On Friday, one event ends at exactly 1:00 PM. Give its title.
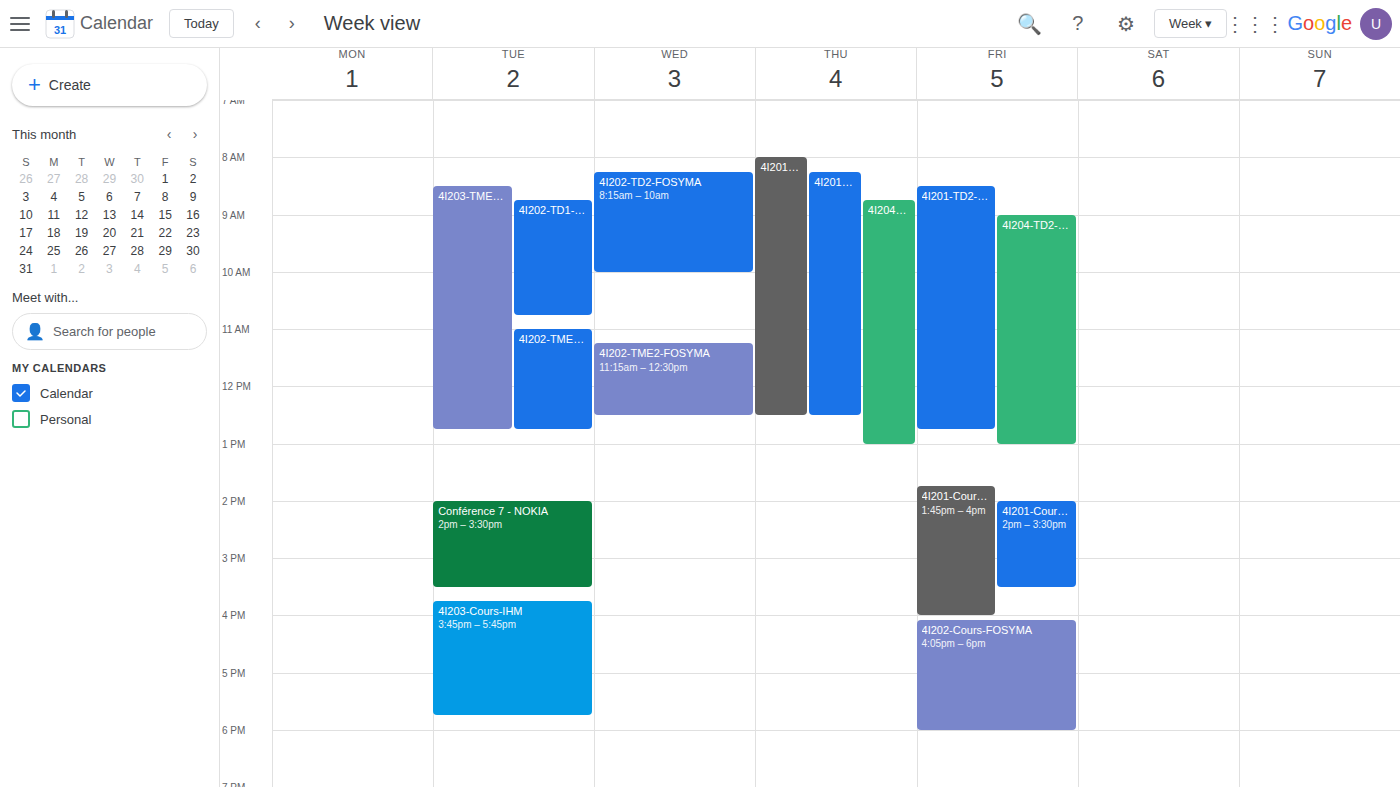
"4I204-TD2-DJ"